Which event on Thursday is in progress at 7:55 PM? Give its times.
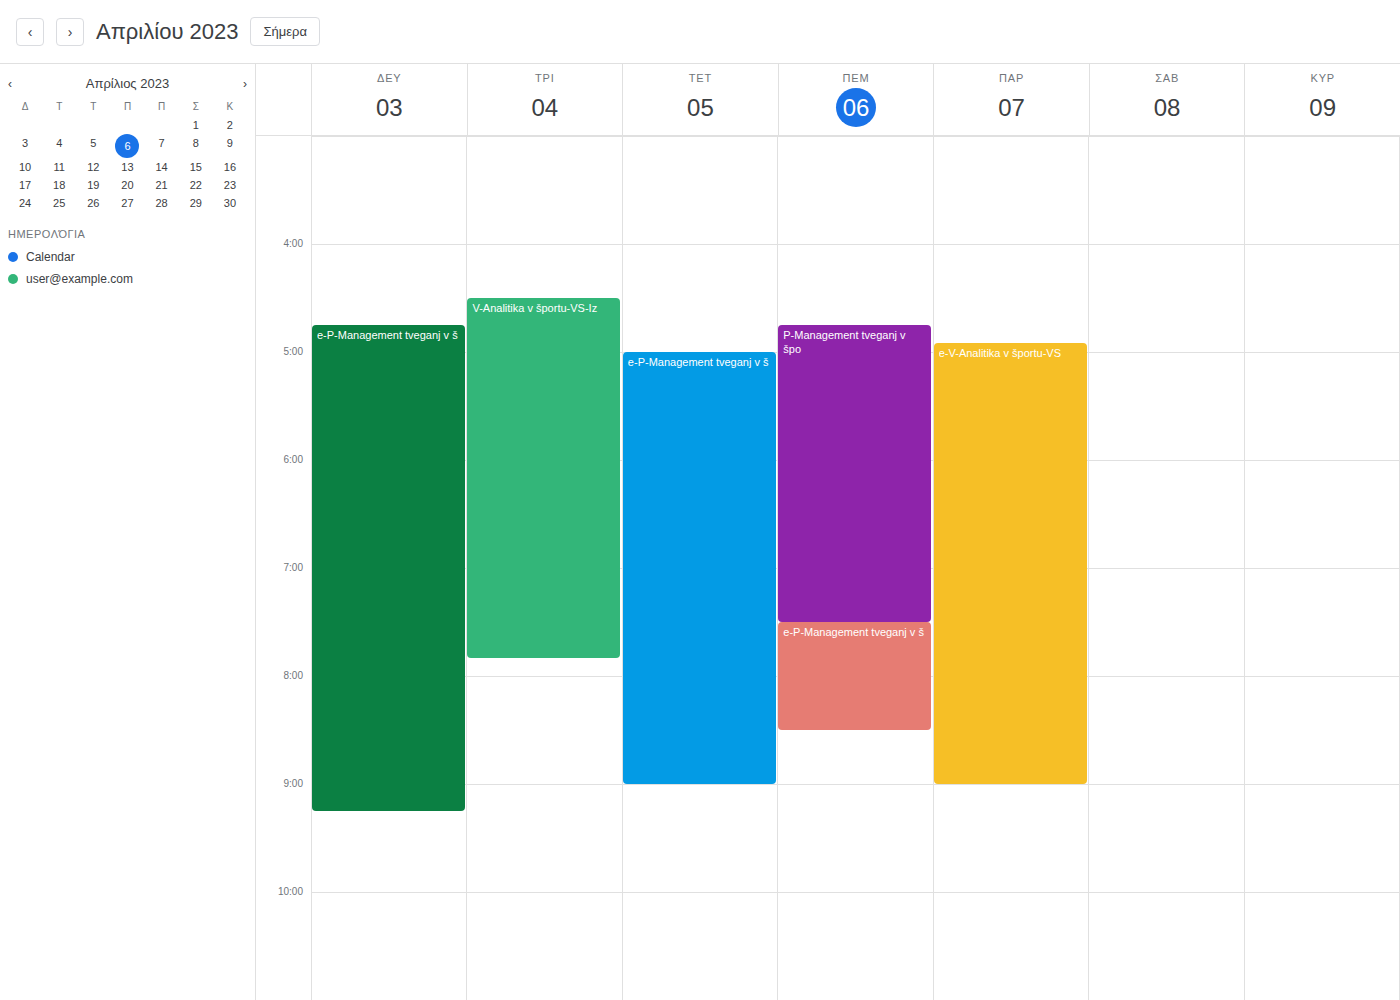
"e-P-Management tveganj v š", 7:30 PM to 8:30 PM